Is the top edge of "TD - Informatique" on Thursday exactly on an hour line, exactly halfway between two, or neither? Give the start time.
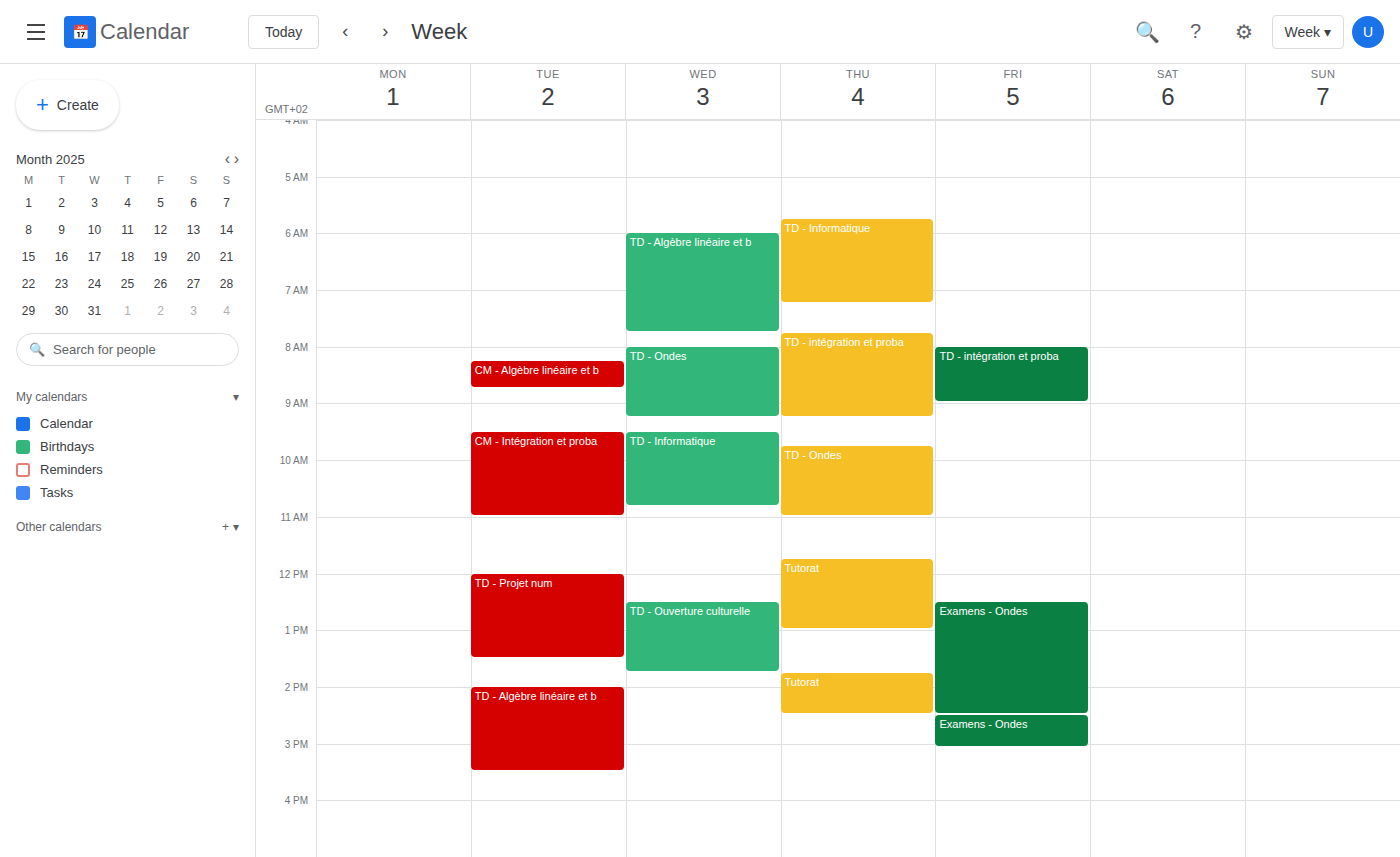
5:45 AM -- neither: three quarters of the way from the 5 AM line to the 6 AM line.